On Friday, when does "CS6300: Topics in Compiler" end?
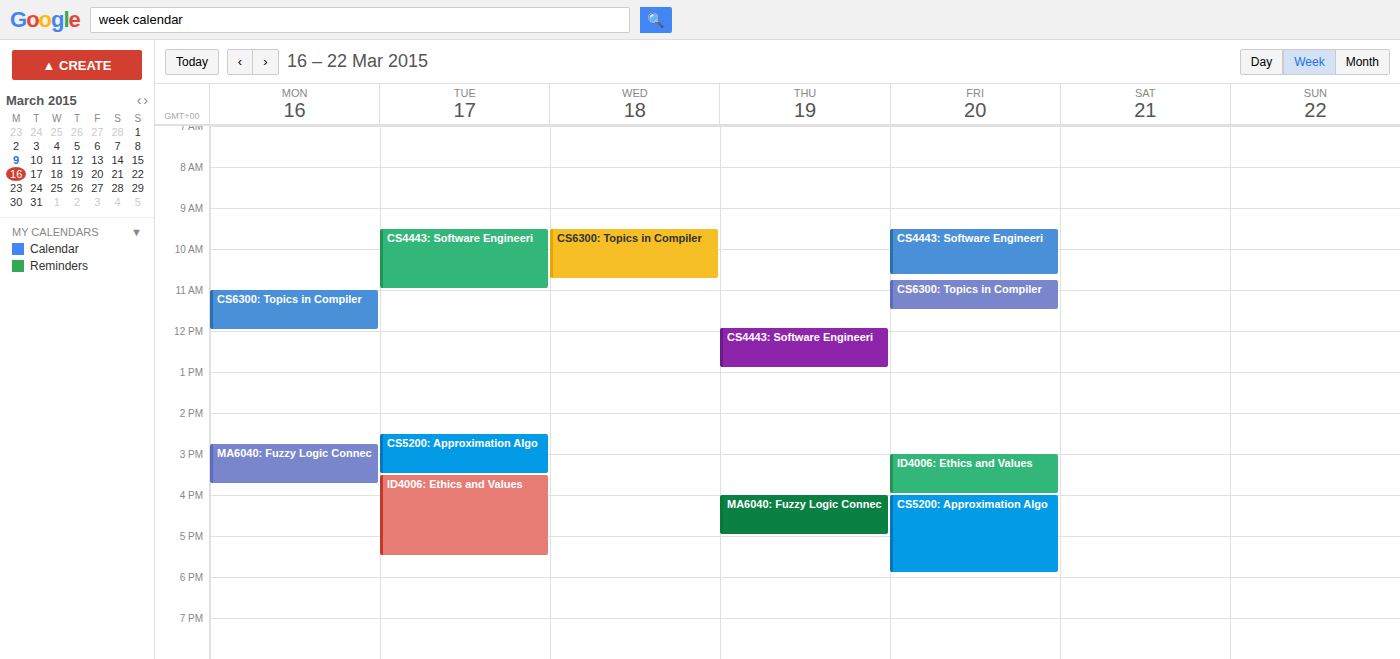
11:30 AM